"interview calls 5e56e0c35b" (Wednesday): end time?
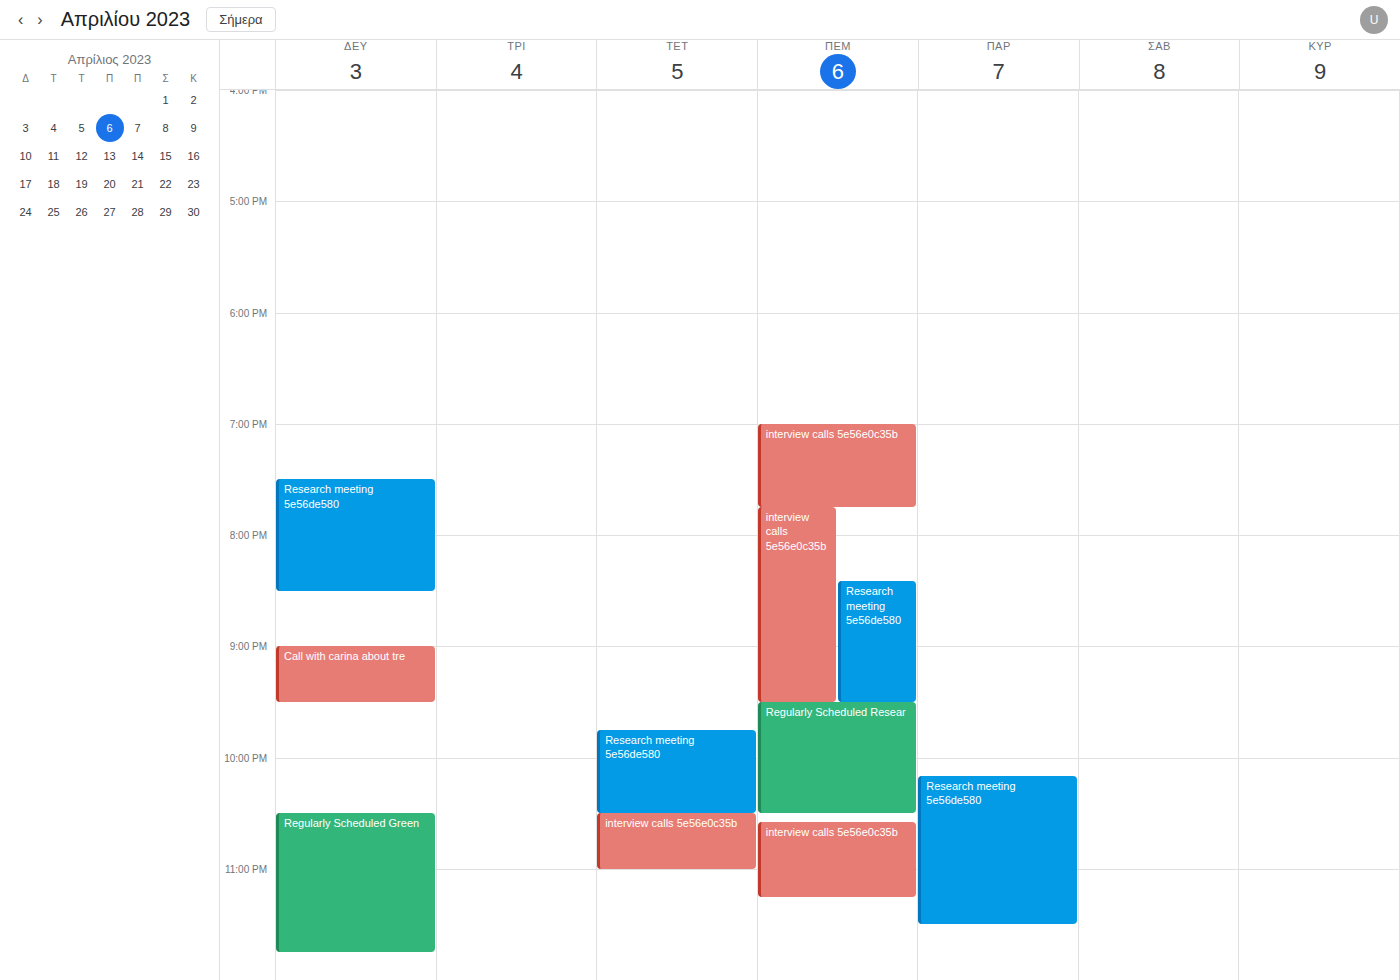
11:00 PM